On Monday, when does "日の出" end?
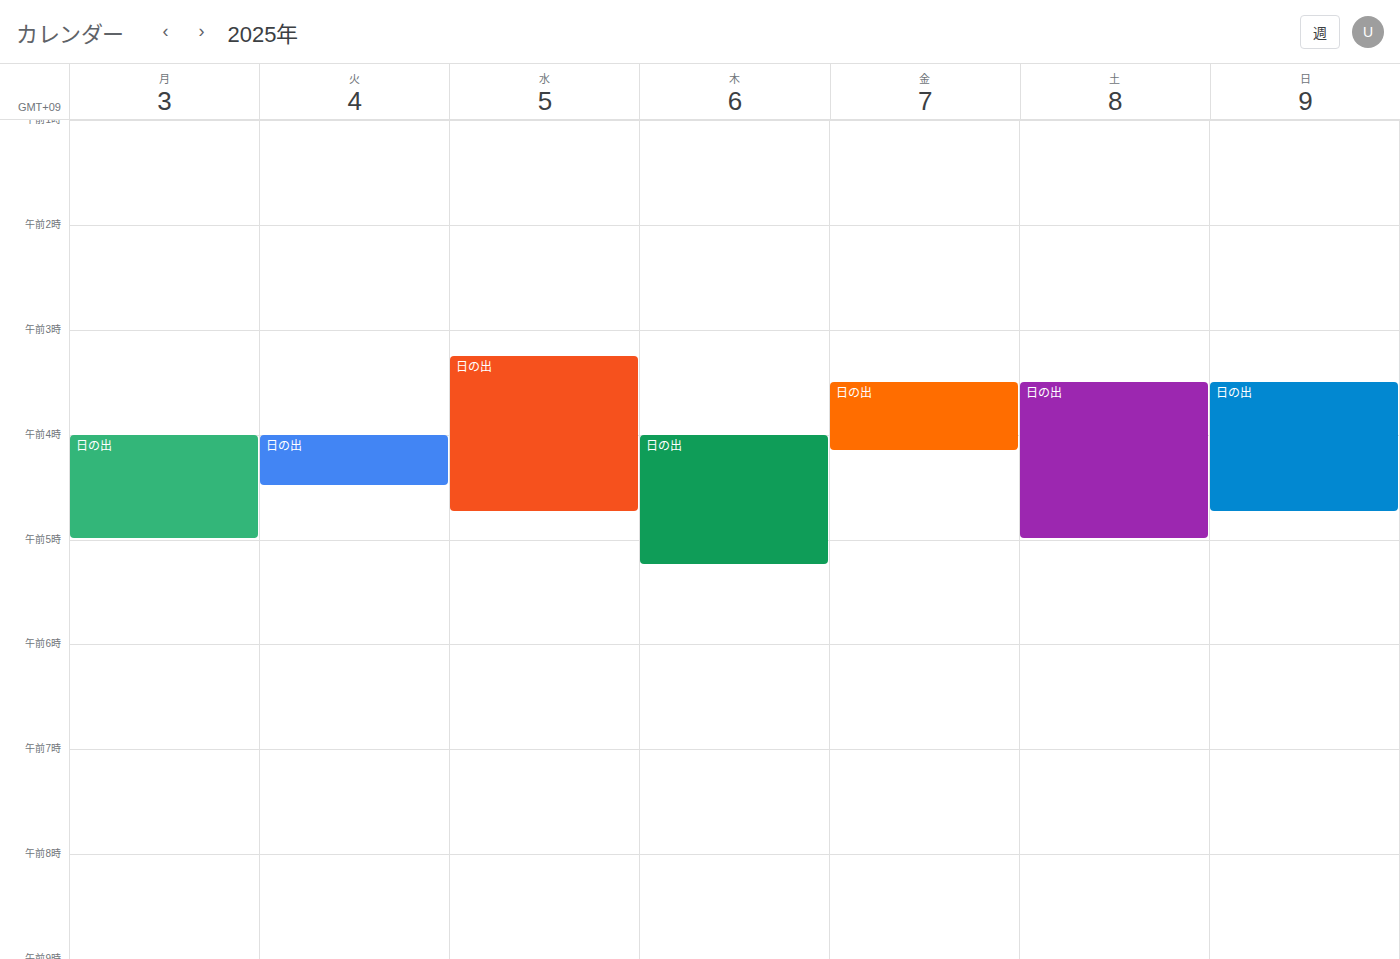
5:00 AM